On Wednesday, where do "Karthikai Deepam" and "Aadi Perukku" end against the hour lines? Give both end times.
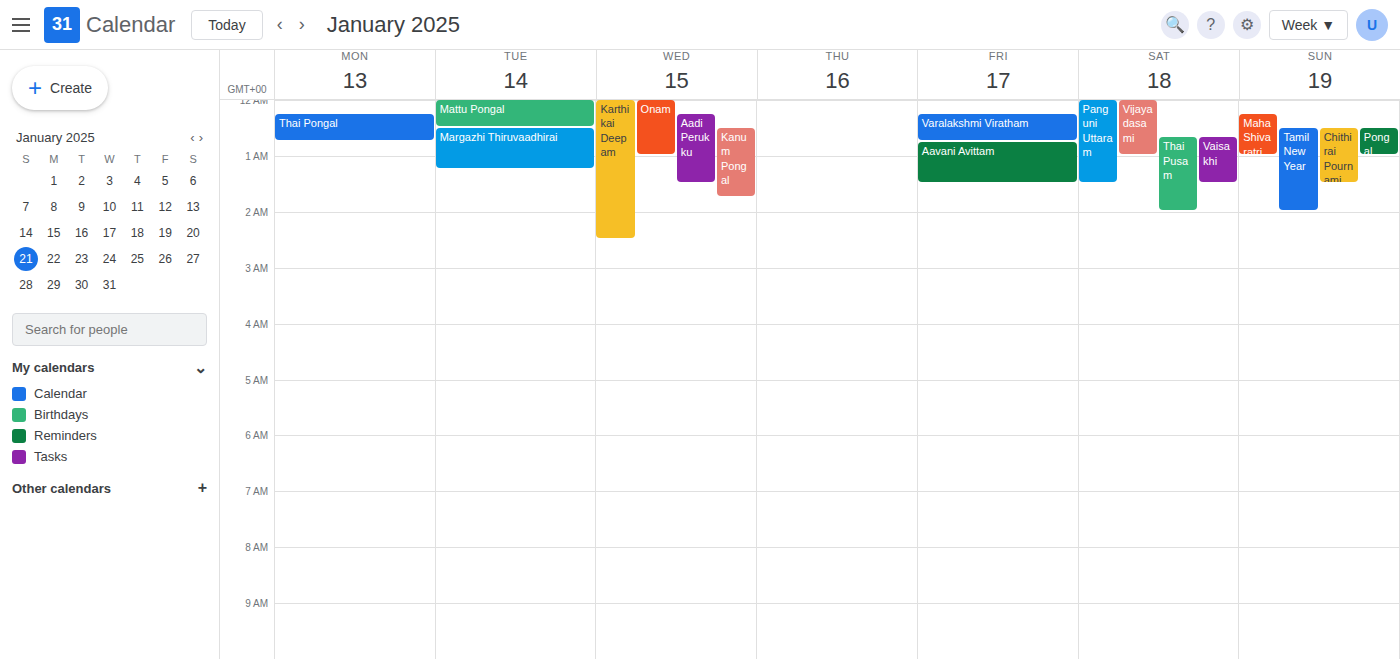
"Karthikai Deepam": 2:30 AM, halfway between the 2 AM and 3 AM lines. "Aadi Perukku": 1:30 AM, halfway between the 1 AM and 2 AM lines.